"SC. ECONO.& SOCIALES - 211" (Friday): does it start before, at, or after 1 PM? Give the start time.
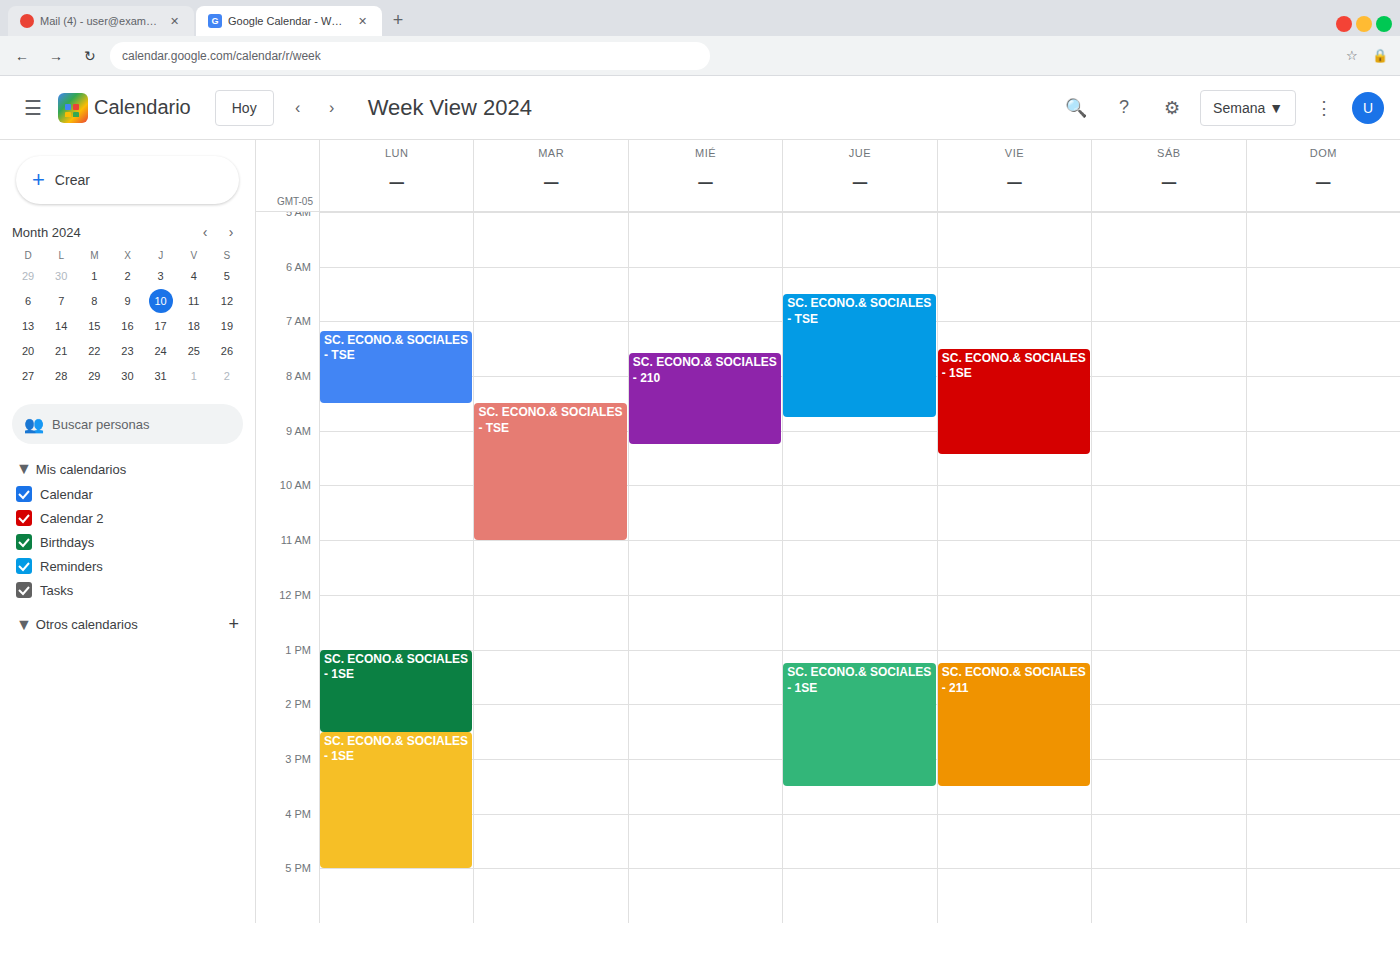
1:15 PM -- after 1 PM, 15 minutes below the 1 PM line.